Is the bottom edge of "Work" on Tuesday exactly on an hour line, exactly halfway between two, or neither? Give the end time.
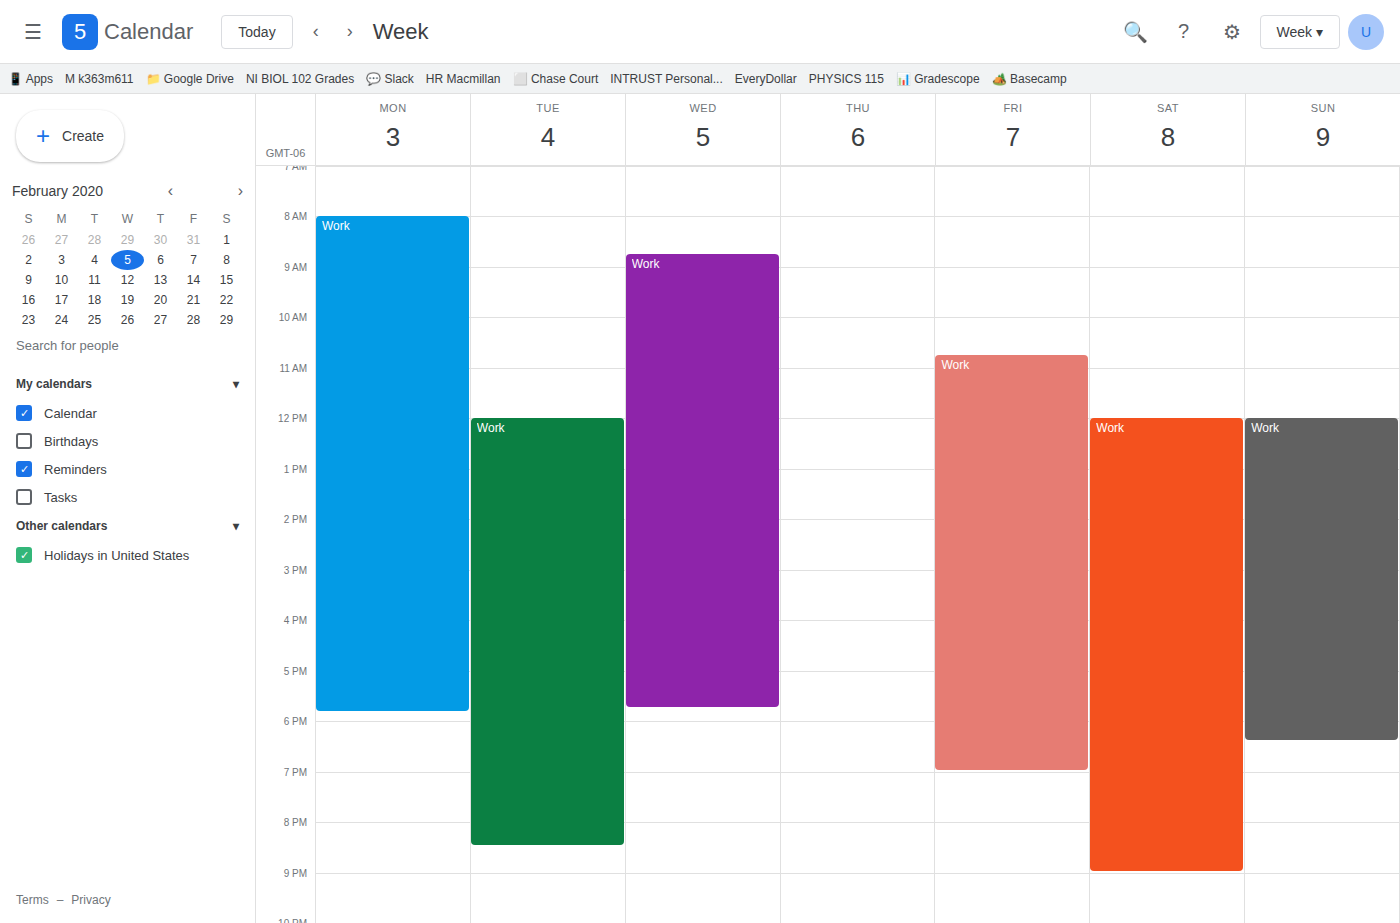
8:30 PM -- halfway between the 8 PM and 9 PM lines.